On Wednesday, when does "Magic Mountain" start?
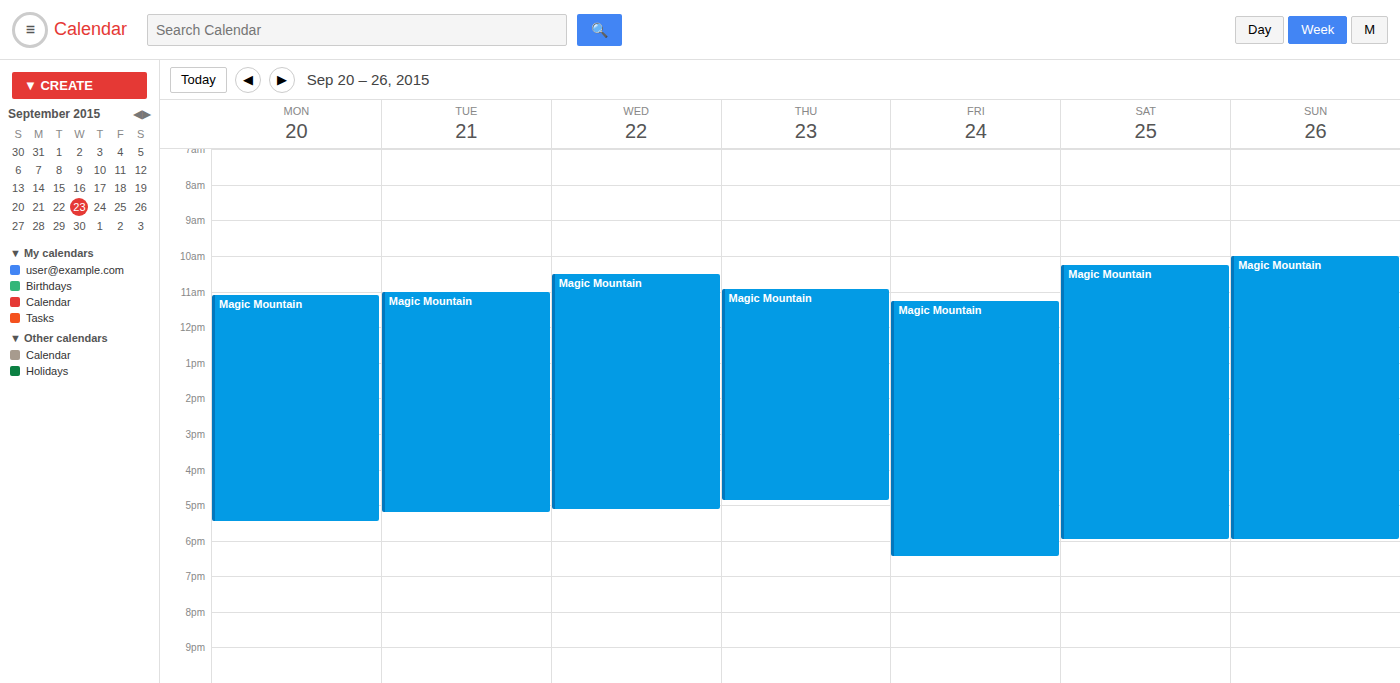
10:30 AM